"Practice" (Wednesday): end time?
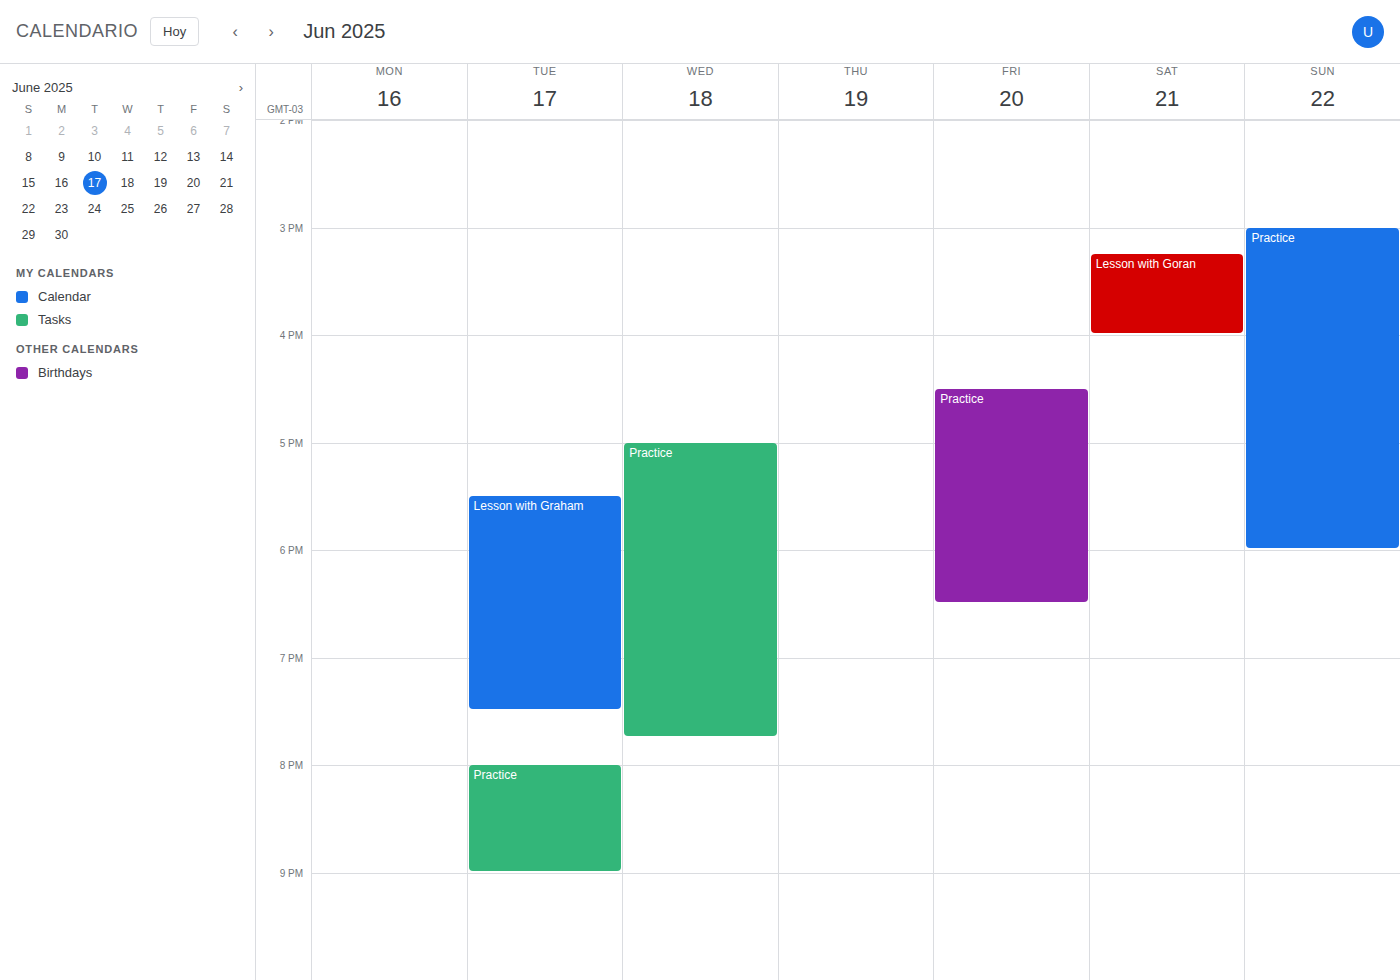
7:45 PM